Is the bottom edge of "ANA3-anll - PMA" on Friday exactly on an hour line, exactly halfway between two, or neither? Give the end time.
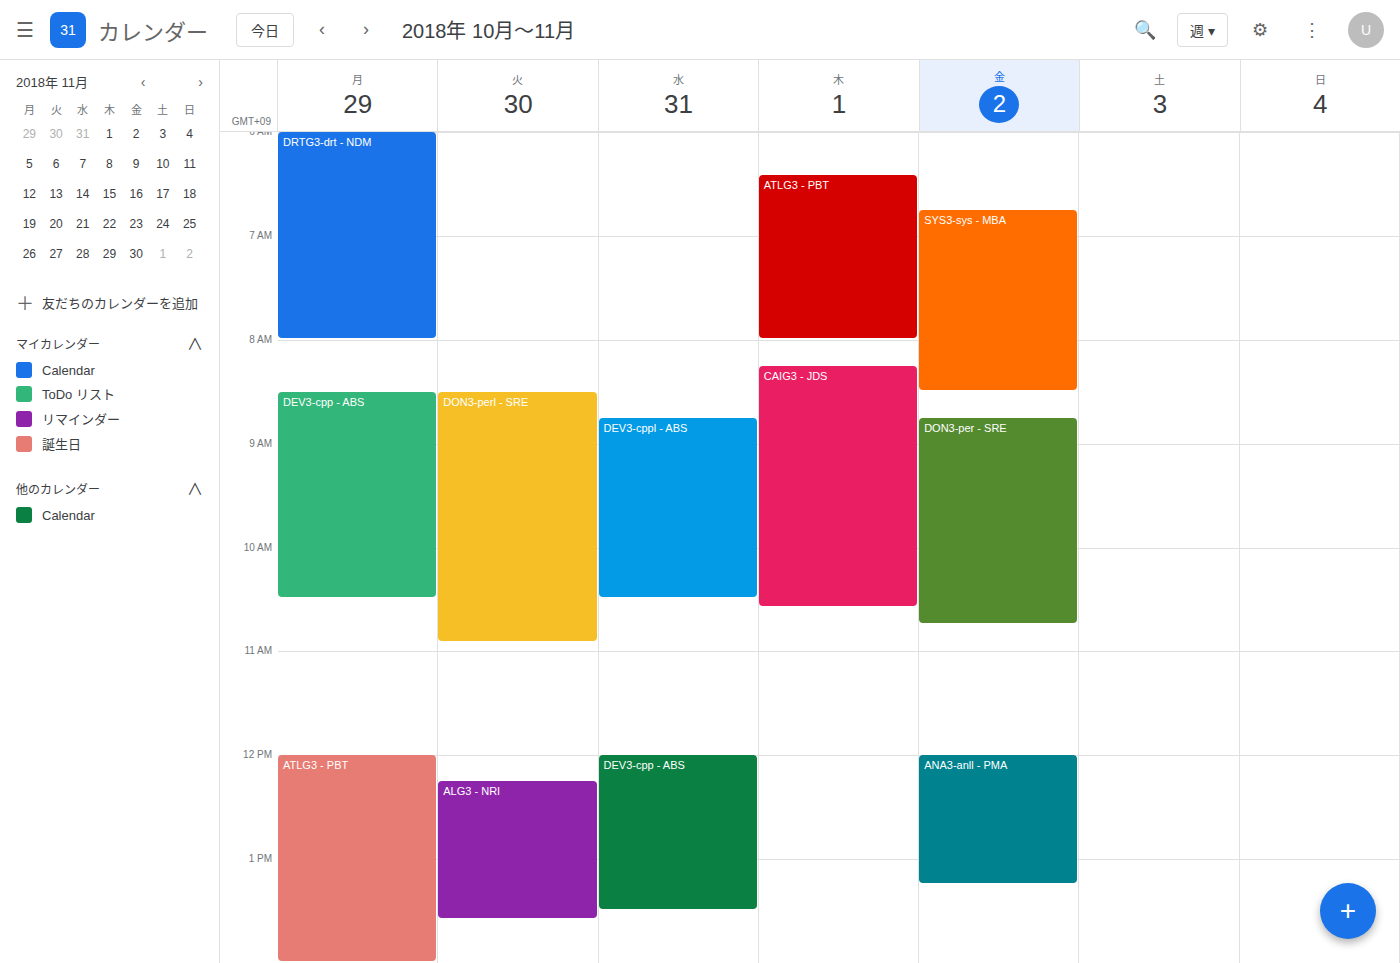
1:15 PM -- neither: a quarter of the way from the 1 PM line to the 2 PM line.